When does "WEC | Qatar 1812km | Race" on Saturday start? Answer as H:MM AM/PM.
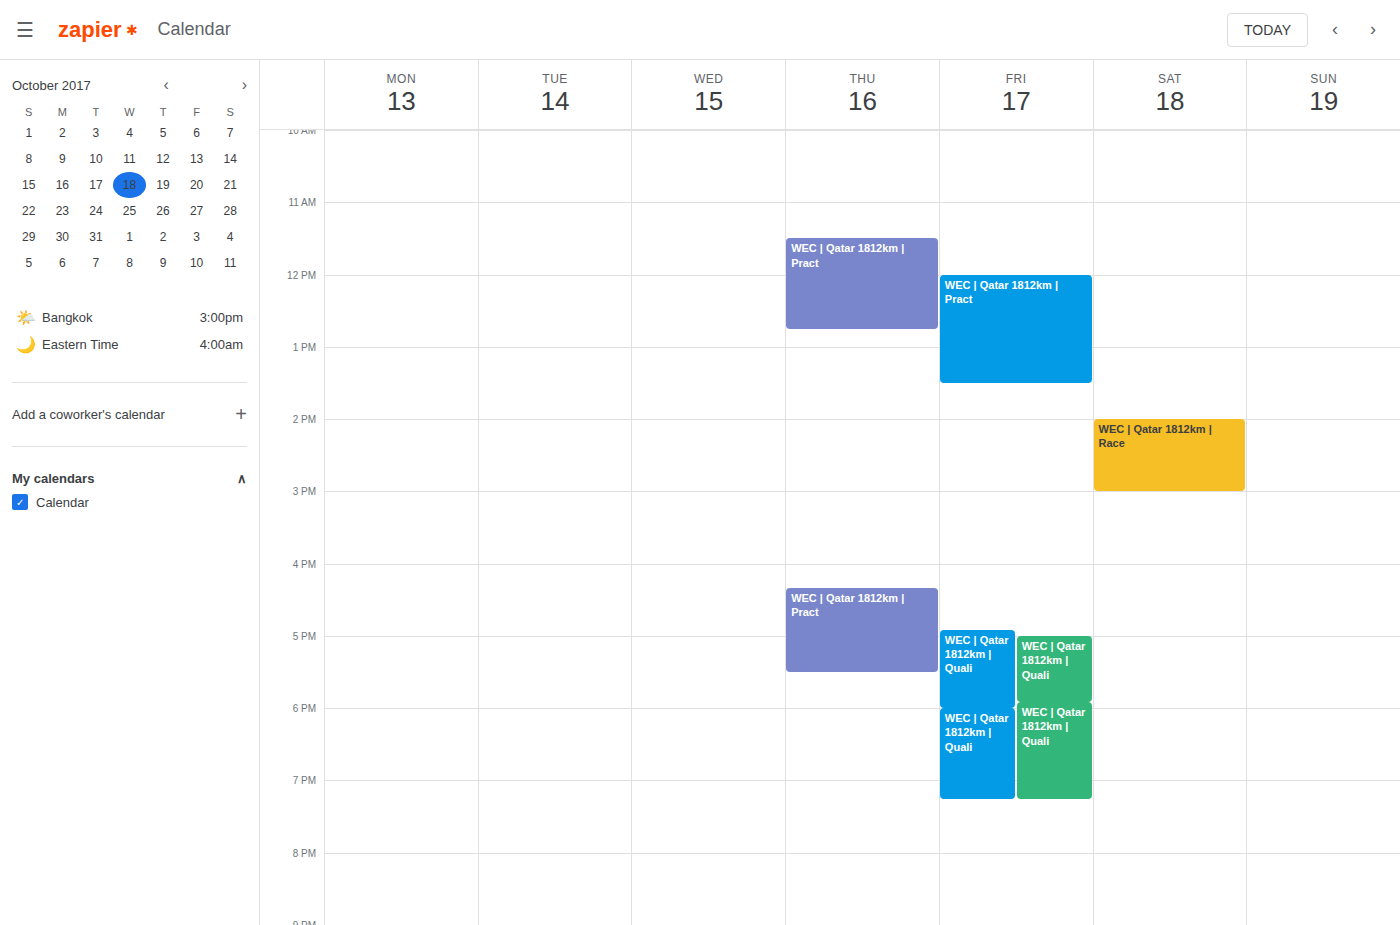
2:00 PM